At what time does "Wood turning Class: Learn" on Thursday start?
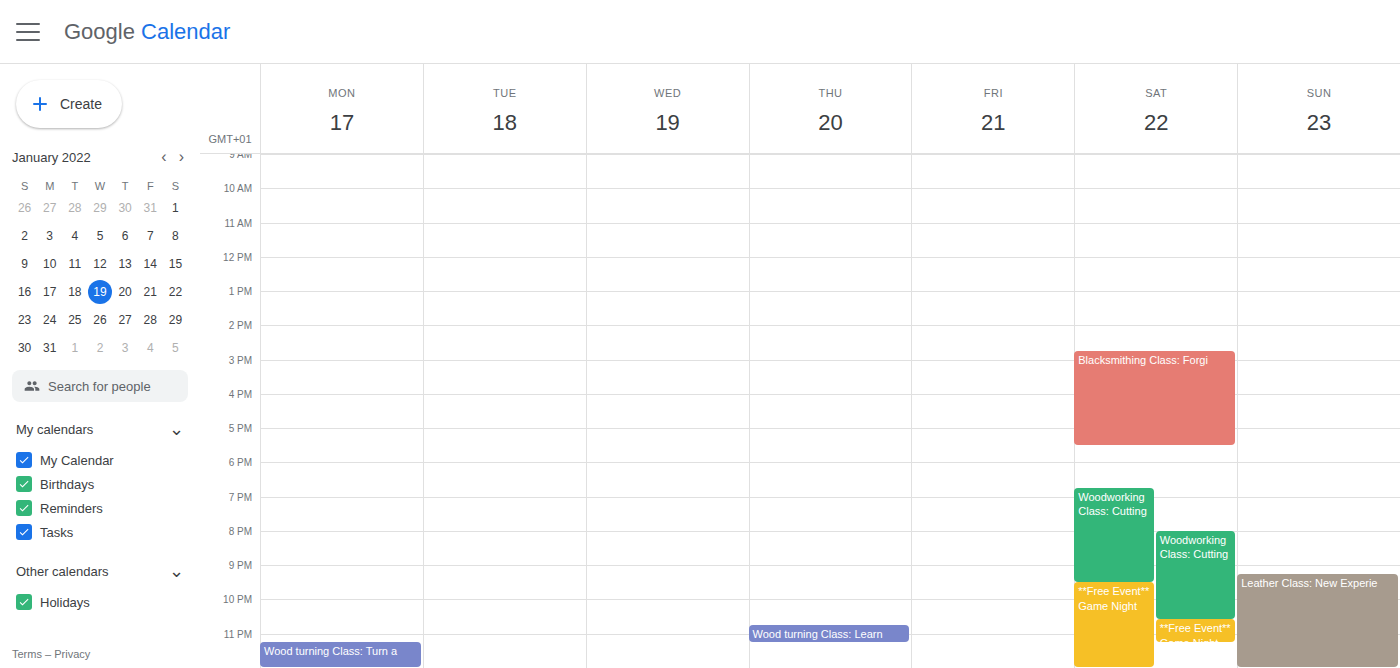
10:45 PM